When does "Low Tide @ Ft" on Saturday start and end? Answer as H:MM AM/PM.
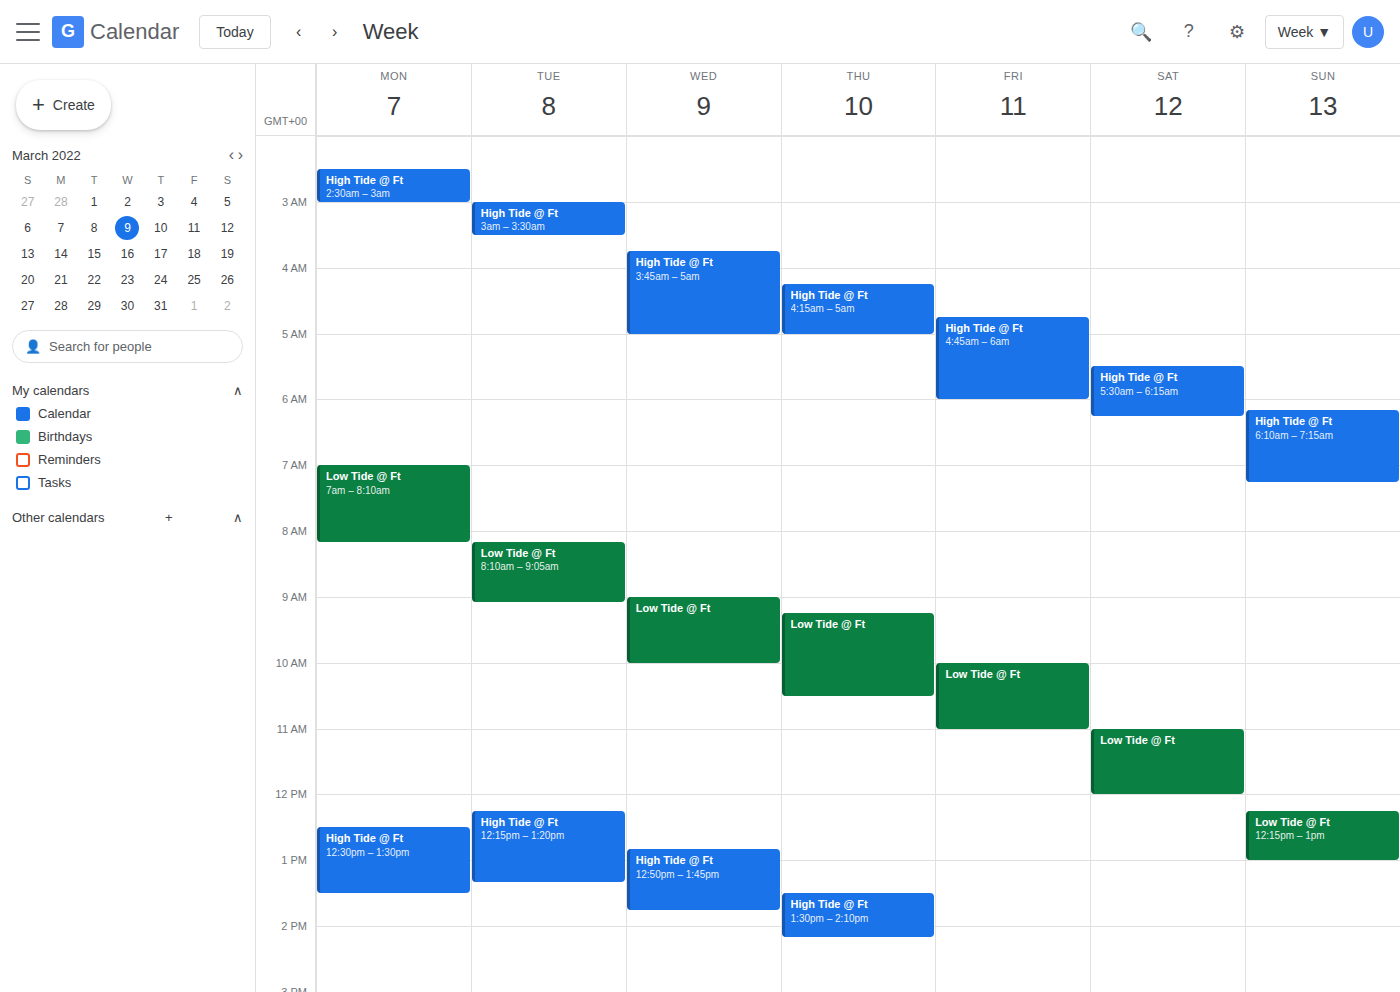
11:00 AM to 12:00 PM